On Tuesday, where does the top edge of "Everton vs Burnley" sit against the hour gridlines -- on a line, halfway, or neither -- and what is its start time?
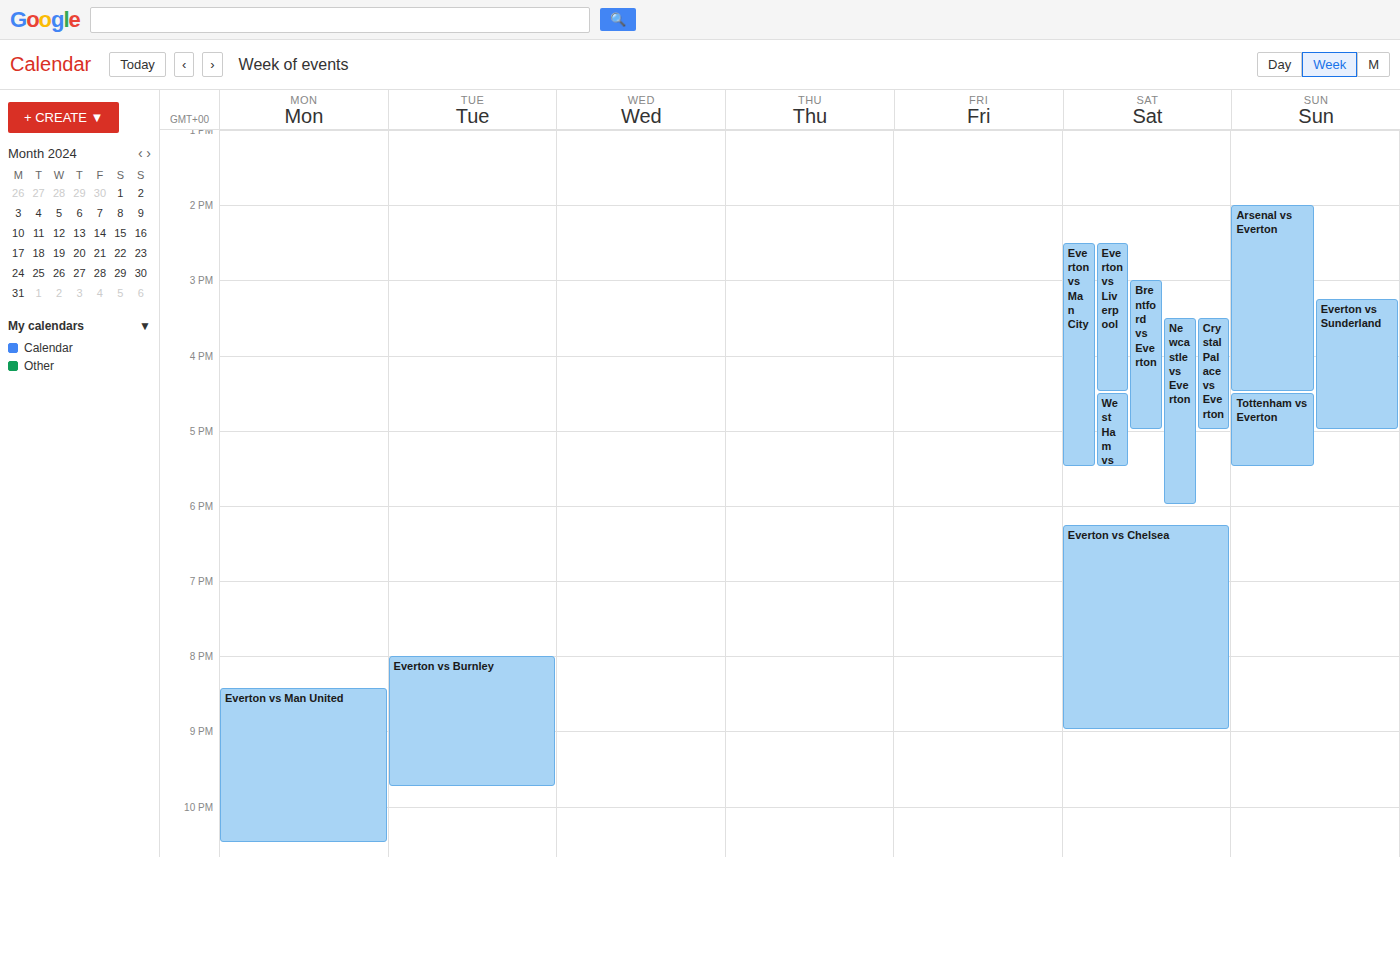
20:00 -- exactly on the 20:00 line.